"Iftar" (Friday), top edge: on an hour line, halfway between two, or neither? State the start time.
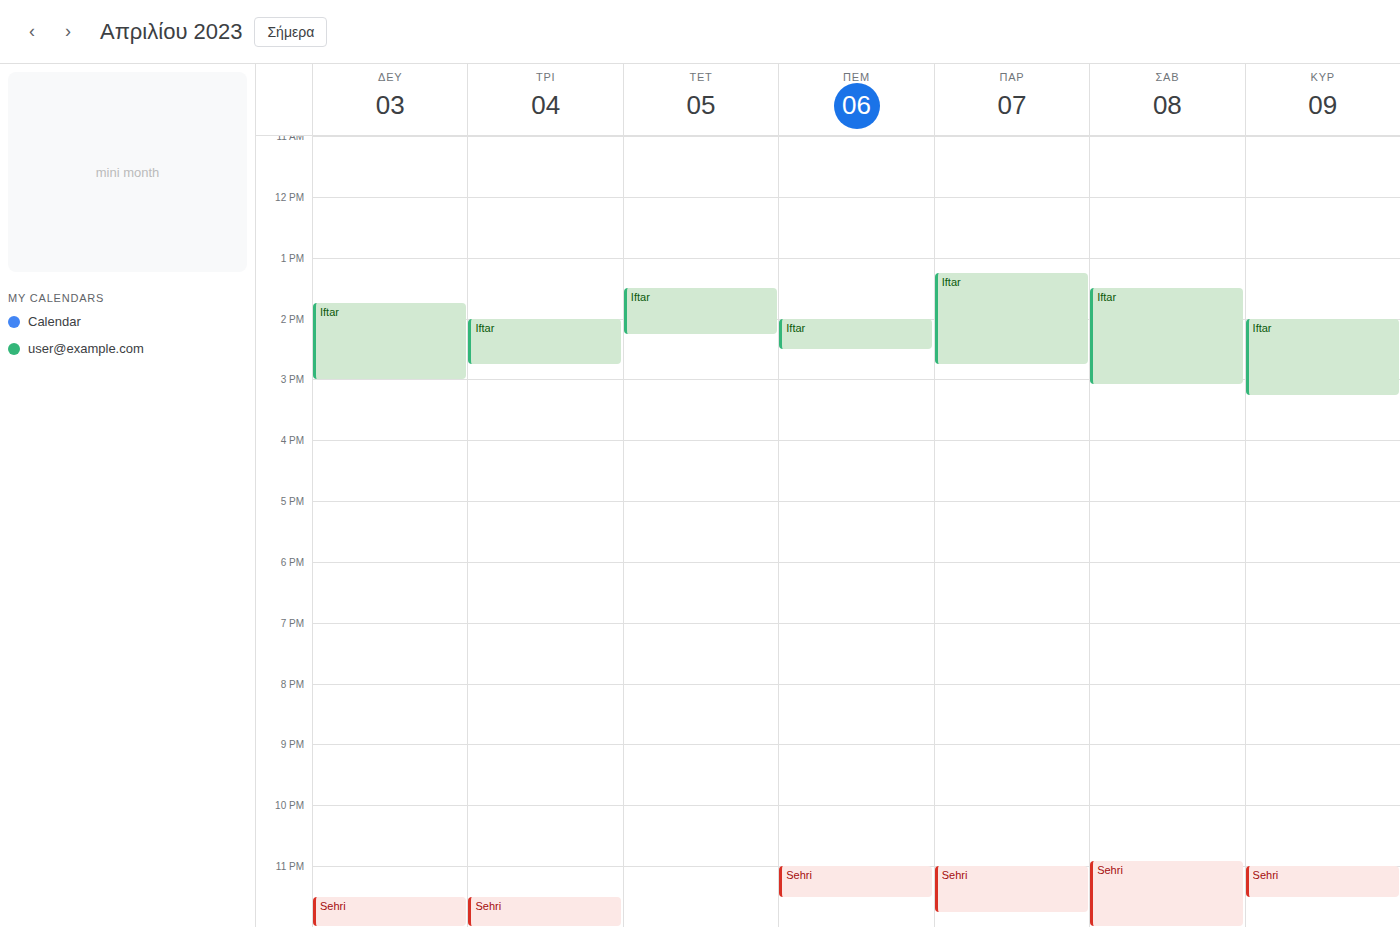
1:15 PM -- neither: a quarter of the way from the 1 PM line to the 2 PM line.